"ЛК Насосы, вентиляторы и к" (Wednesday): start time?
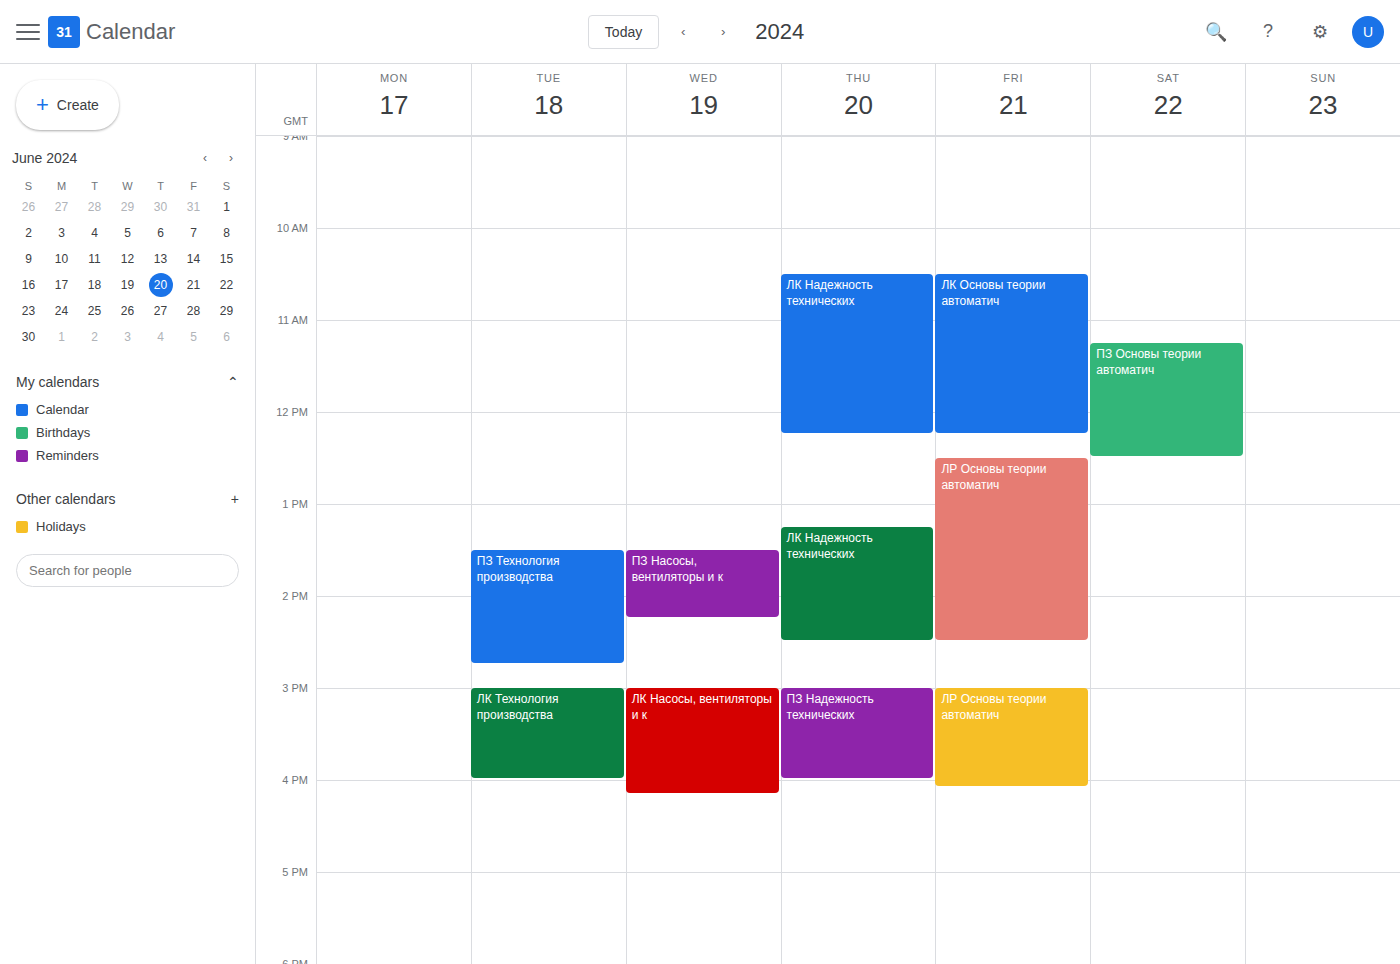
15:00